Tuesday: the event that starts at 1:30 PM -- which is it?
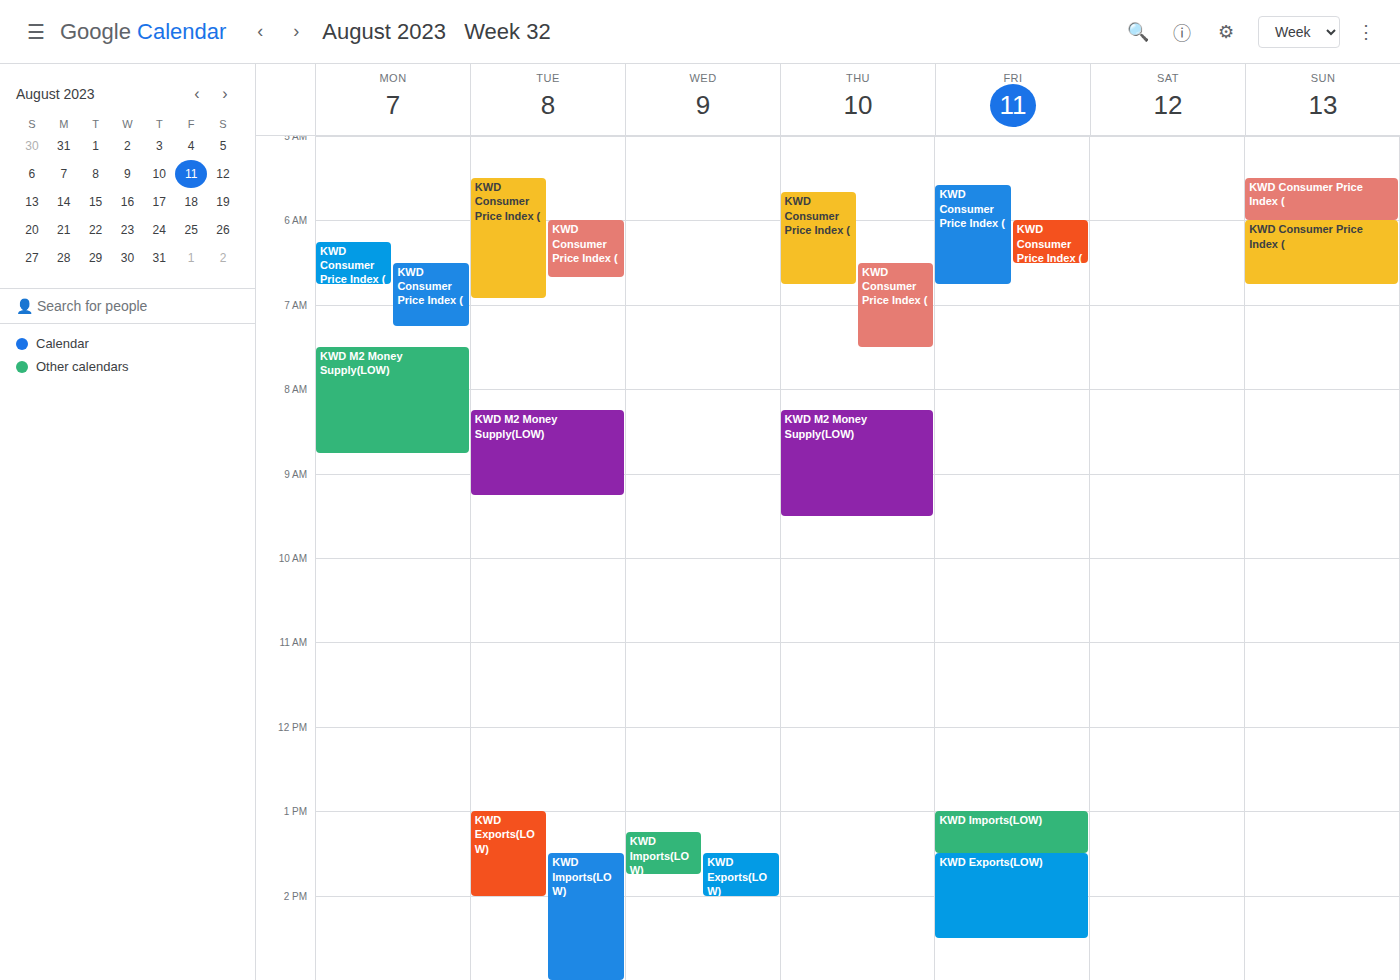
"KWD Imports(LOW)"